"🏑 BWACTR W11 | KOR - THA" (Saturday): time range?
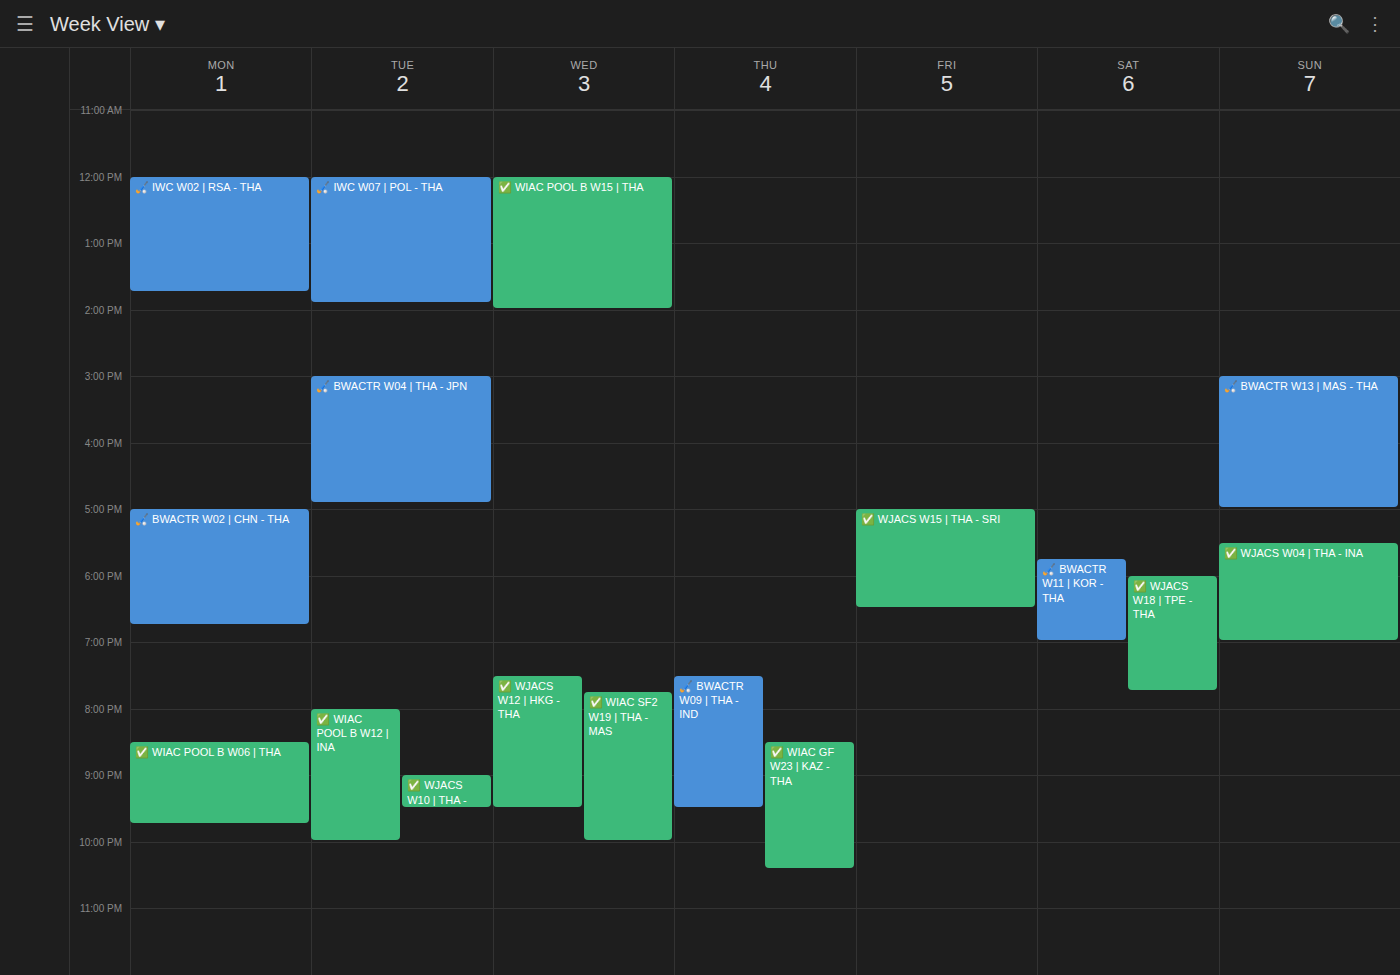
5:45 PM to 7:00 PM